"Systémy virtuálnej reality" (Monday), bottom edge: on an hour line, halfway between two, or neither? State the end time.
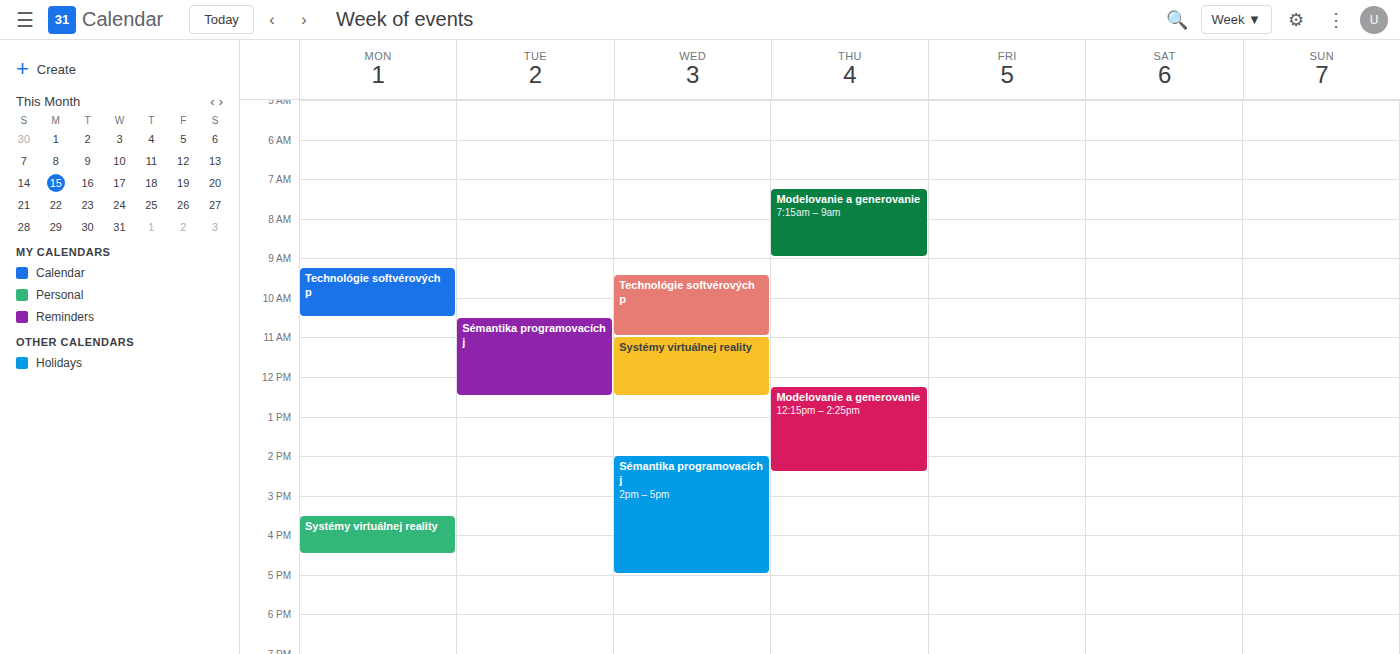
4:30 PM -- halfway between the 4 PM and 5 PM lines.